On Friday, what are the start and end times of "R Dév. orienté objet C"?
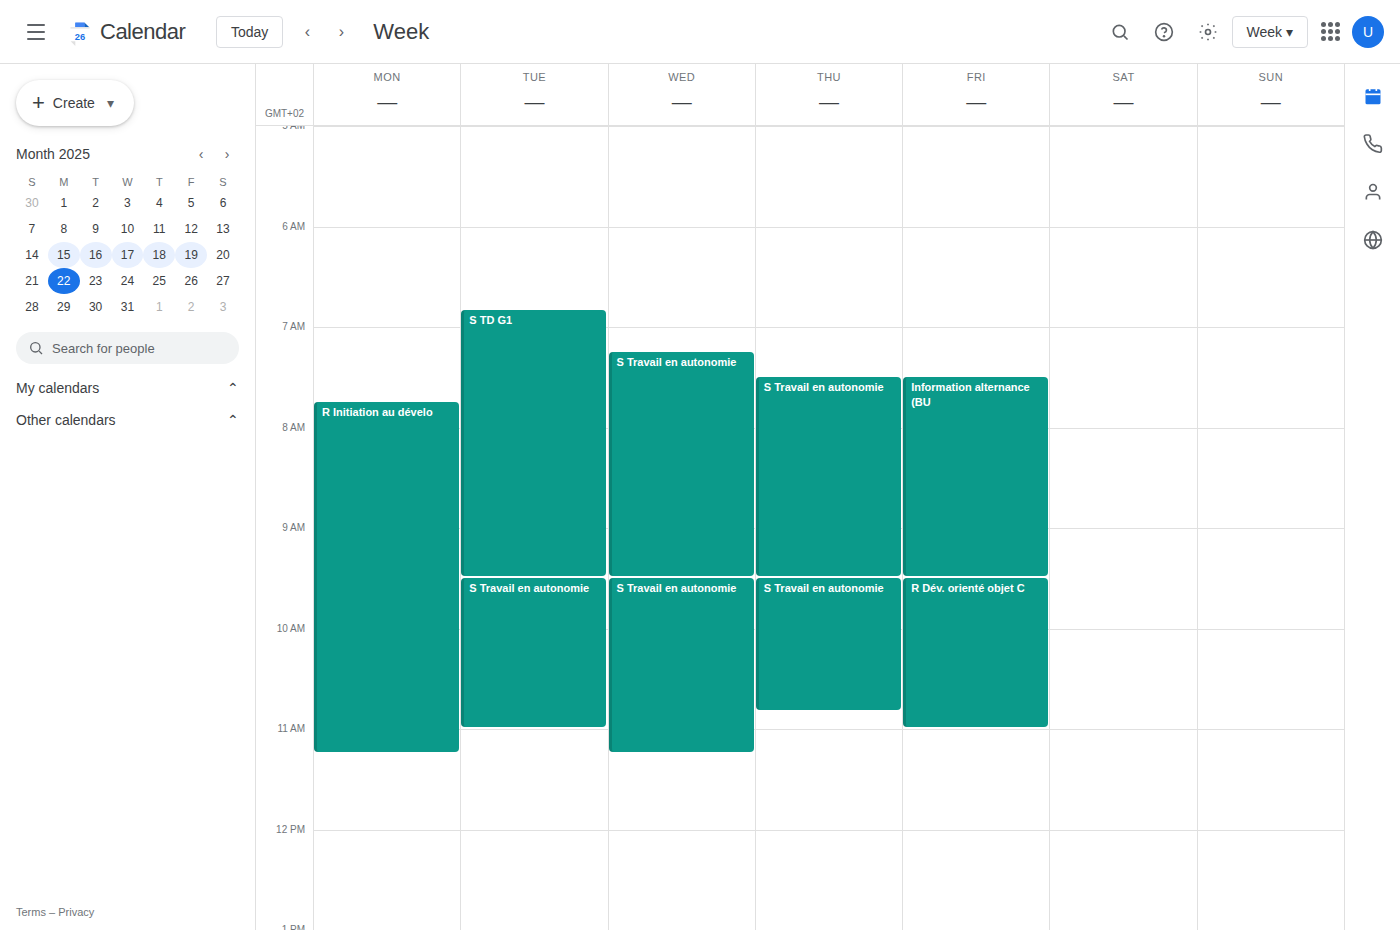
9:30 AM to 11:00 AM